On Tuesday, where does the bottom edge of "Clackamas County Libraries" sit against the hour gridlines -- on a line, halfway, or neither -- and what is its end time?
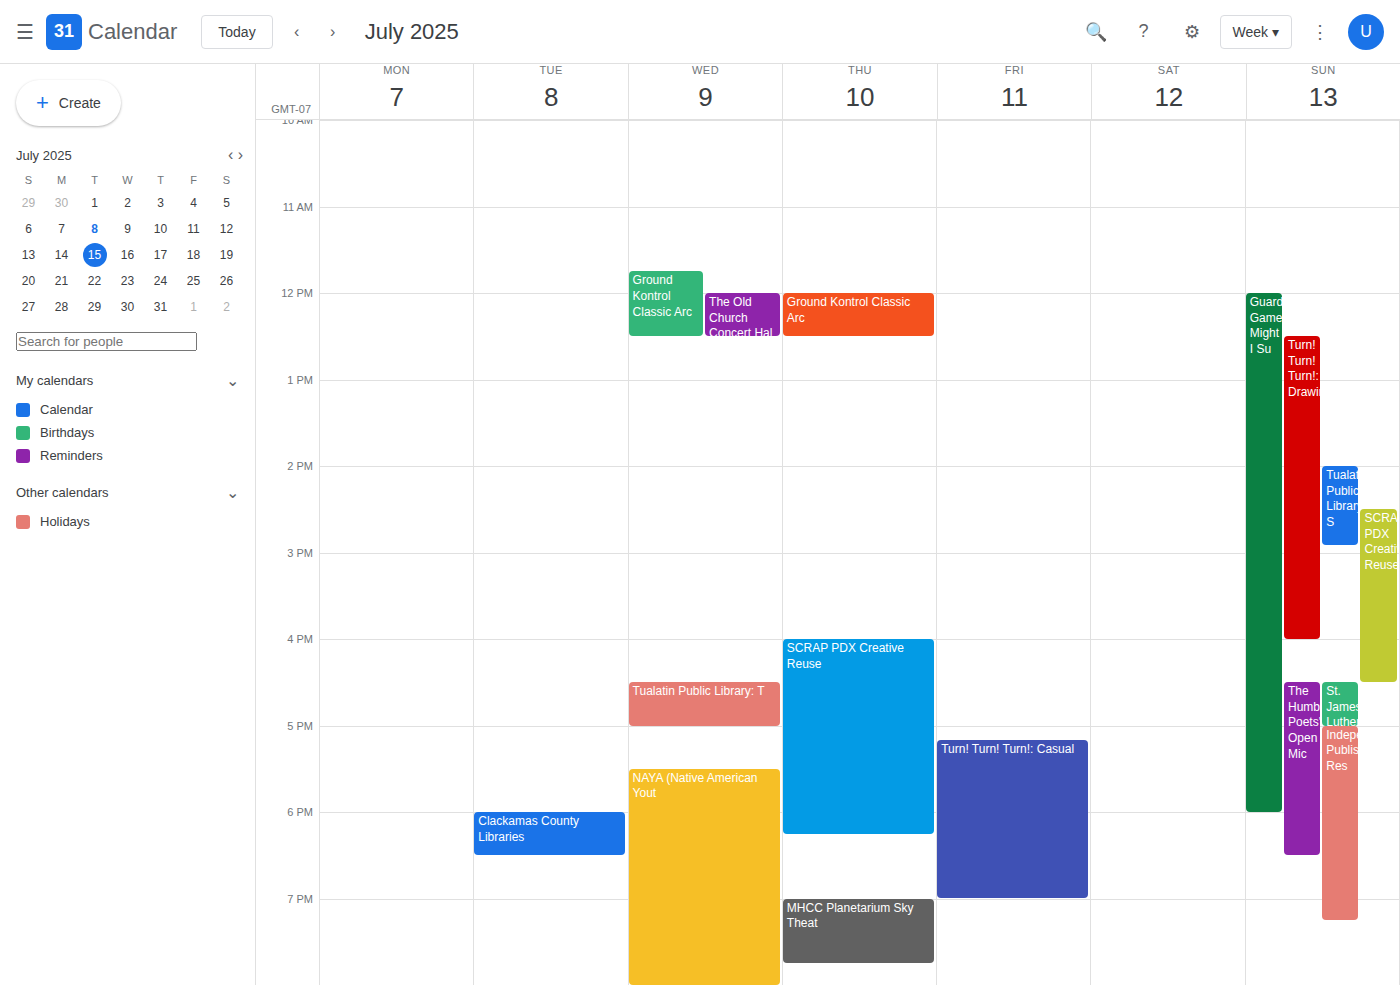
6:30 PM -- halfway between the 6 PM and 7 PM lines.